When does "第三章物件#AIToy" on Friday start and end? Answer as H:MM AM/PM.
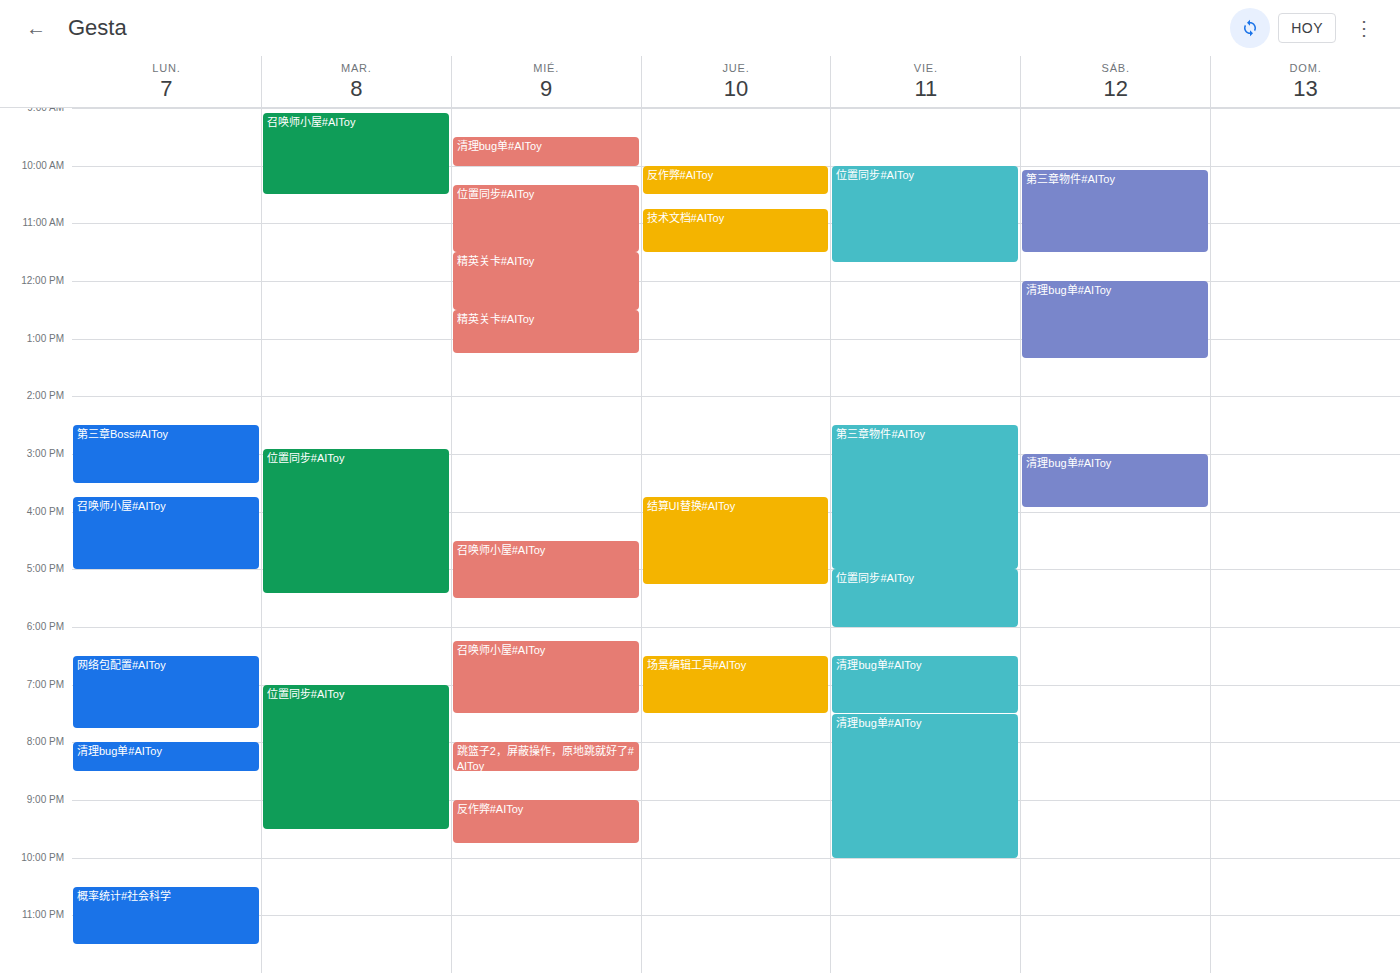
2:30 PM to 5:00 PM